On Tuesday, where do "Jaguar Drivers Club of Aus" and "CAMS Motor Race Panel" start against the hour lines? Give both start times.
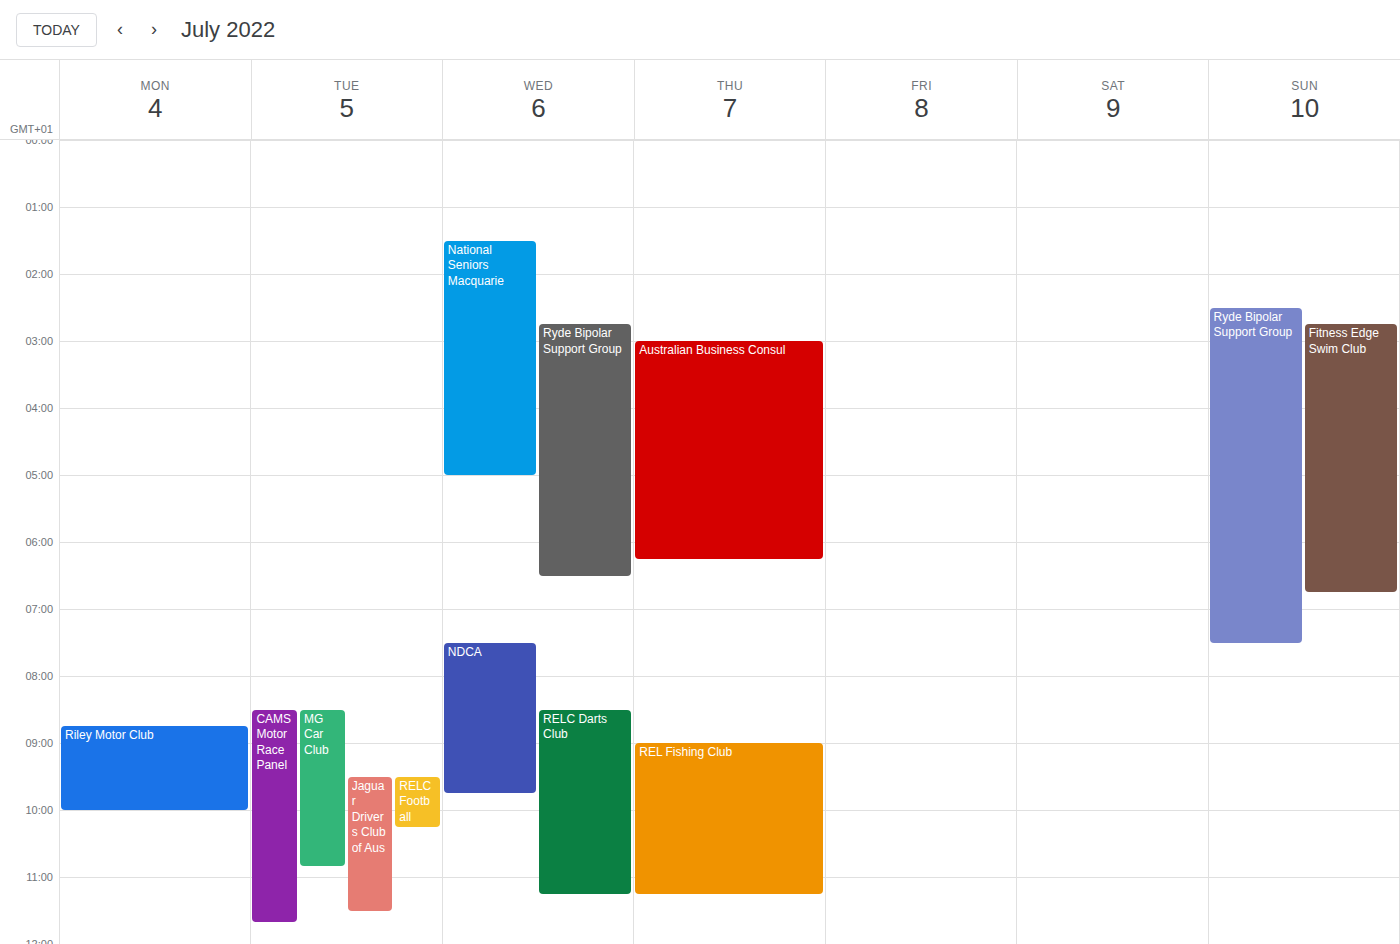
"Jaguar Drivers Club of Aus": 9:30 AM, halfway between the 9 AM and 10 AM lines. "CAMS Motor Race Panel": 8:30 AM, halfway between the 8 AM and 9 AM lines.